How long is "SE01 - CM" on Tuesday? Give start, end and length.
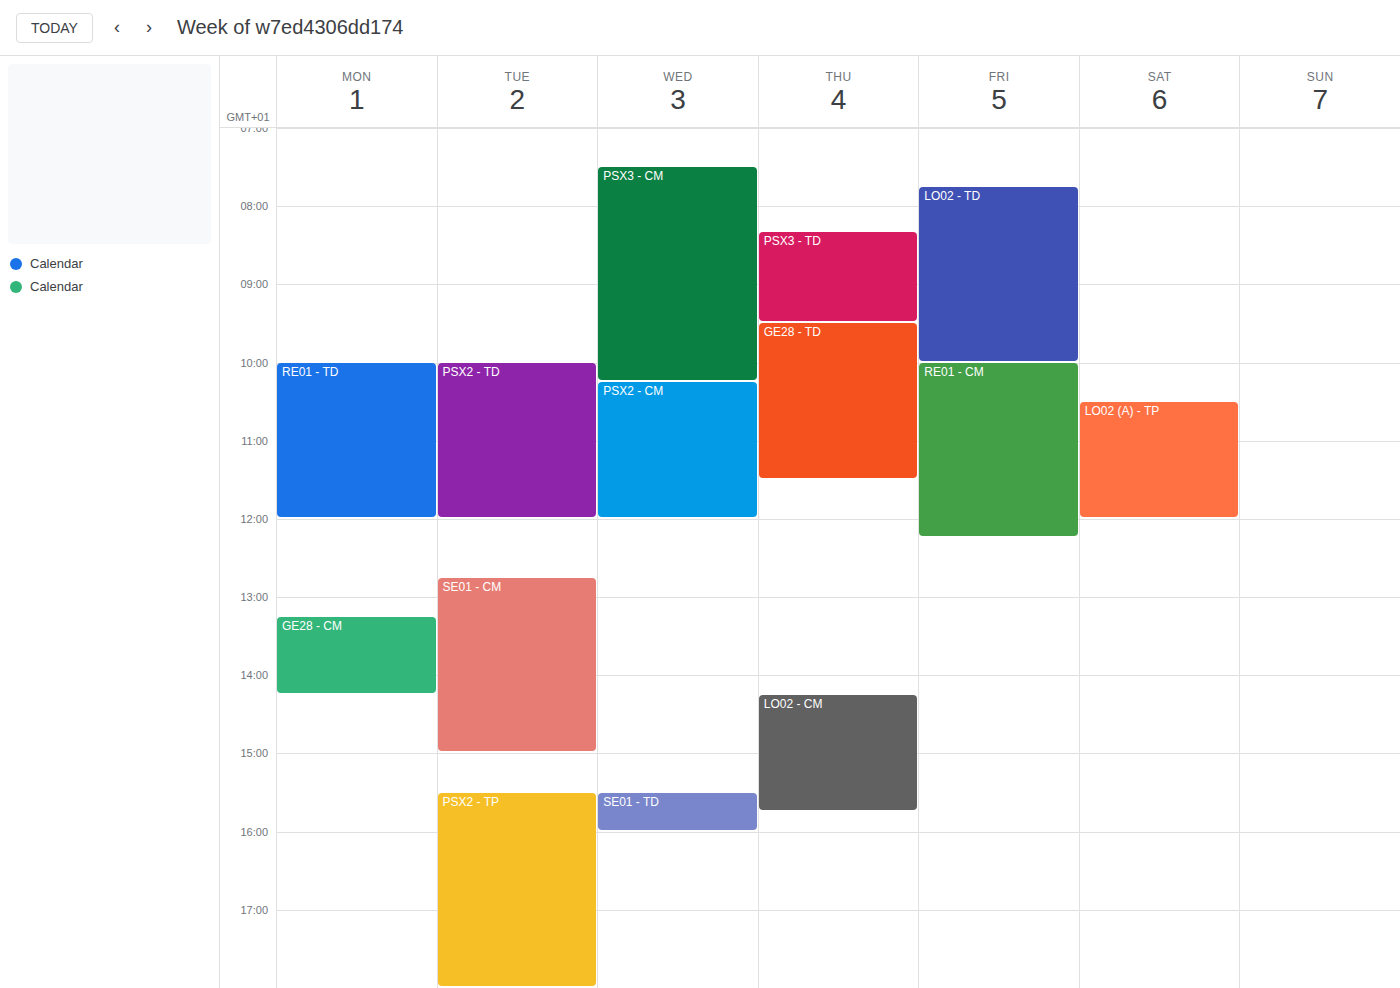
12:45 PM to 3:00 PM, 2 hours 15 minutes